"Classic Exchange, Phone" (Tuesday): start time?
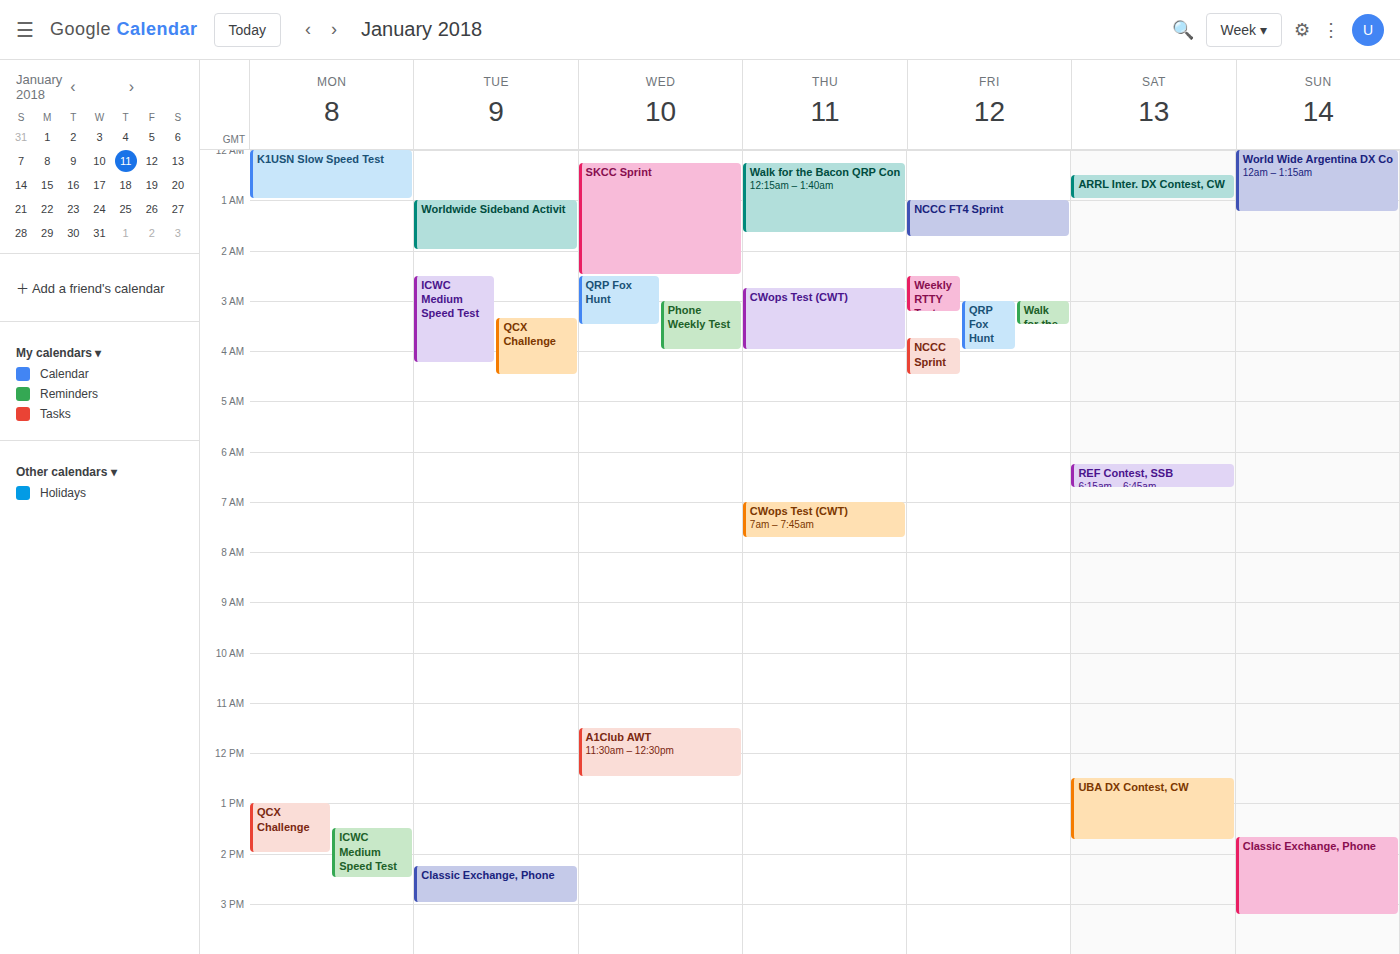
14:15